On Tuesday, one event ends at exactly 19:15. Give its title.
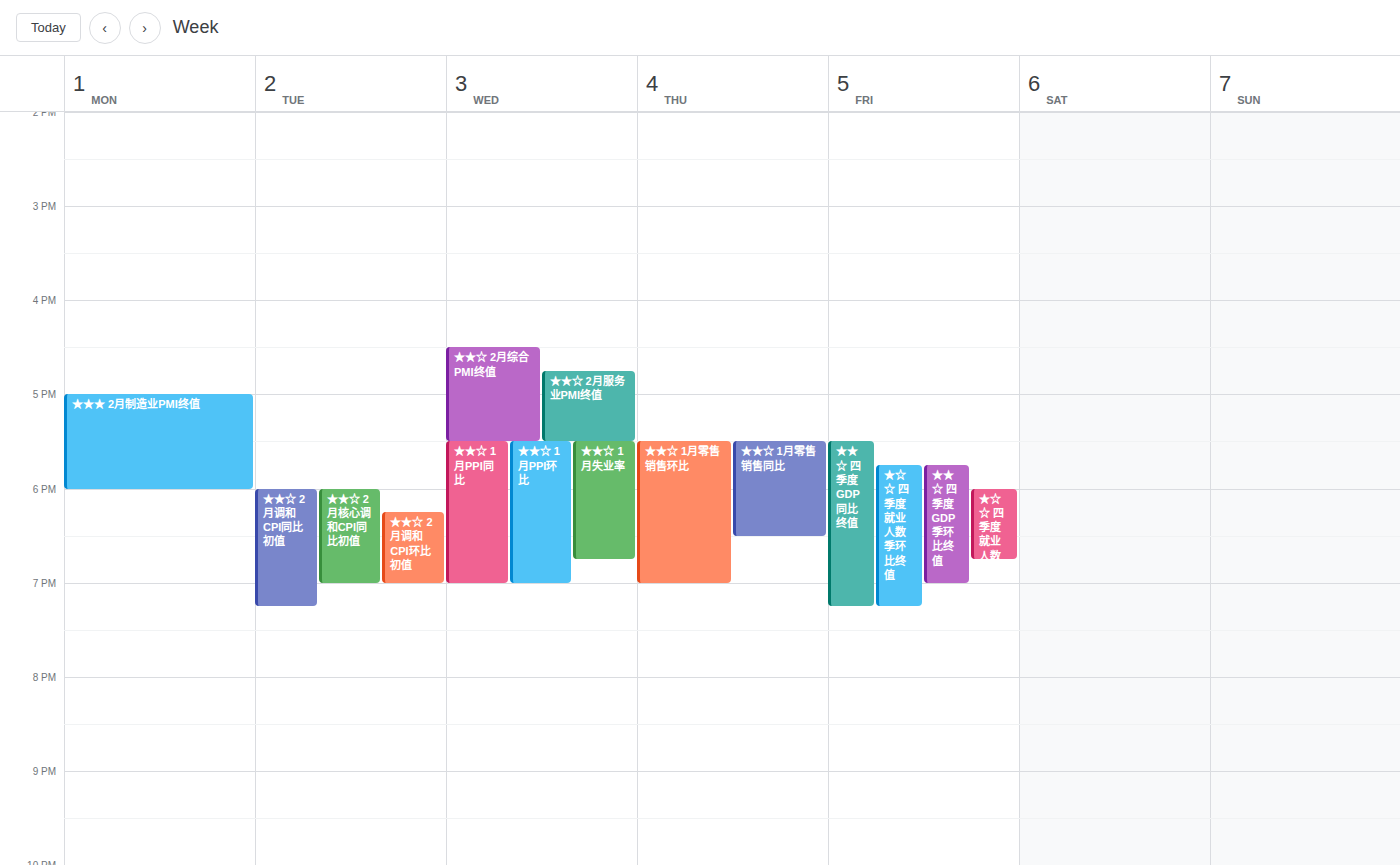
"★★☆ 2月调和CPI同比初值"